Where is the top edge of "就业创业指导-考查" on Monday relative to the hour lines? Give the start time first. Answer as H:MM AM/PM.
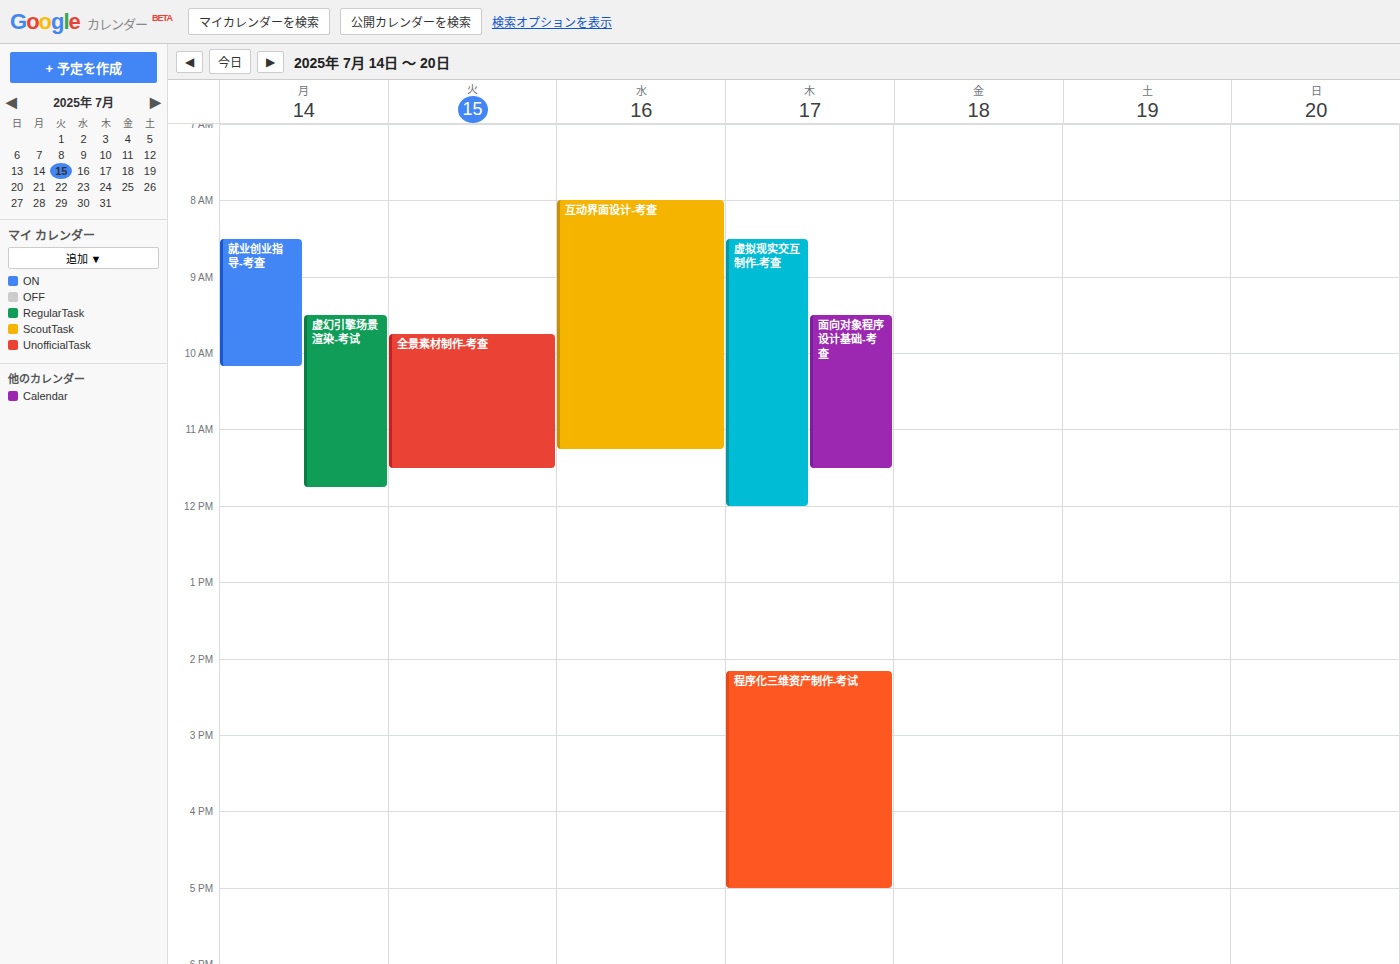
8:30 AM -- halfway between the 8 AM and 9 AM lines.